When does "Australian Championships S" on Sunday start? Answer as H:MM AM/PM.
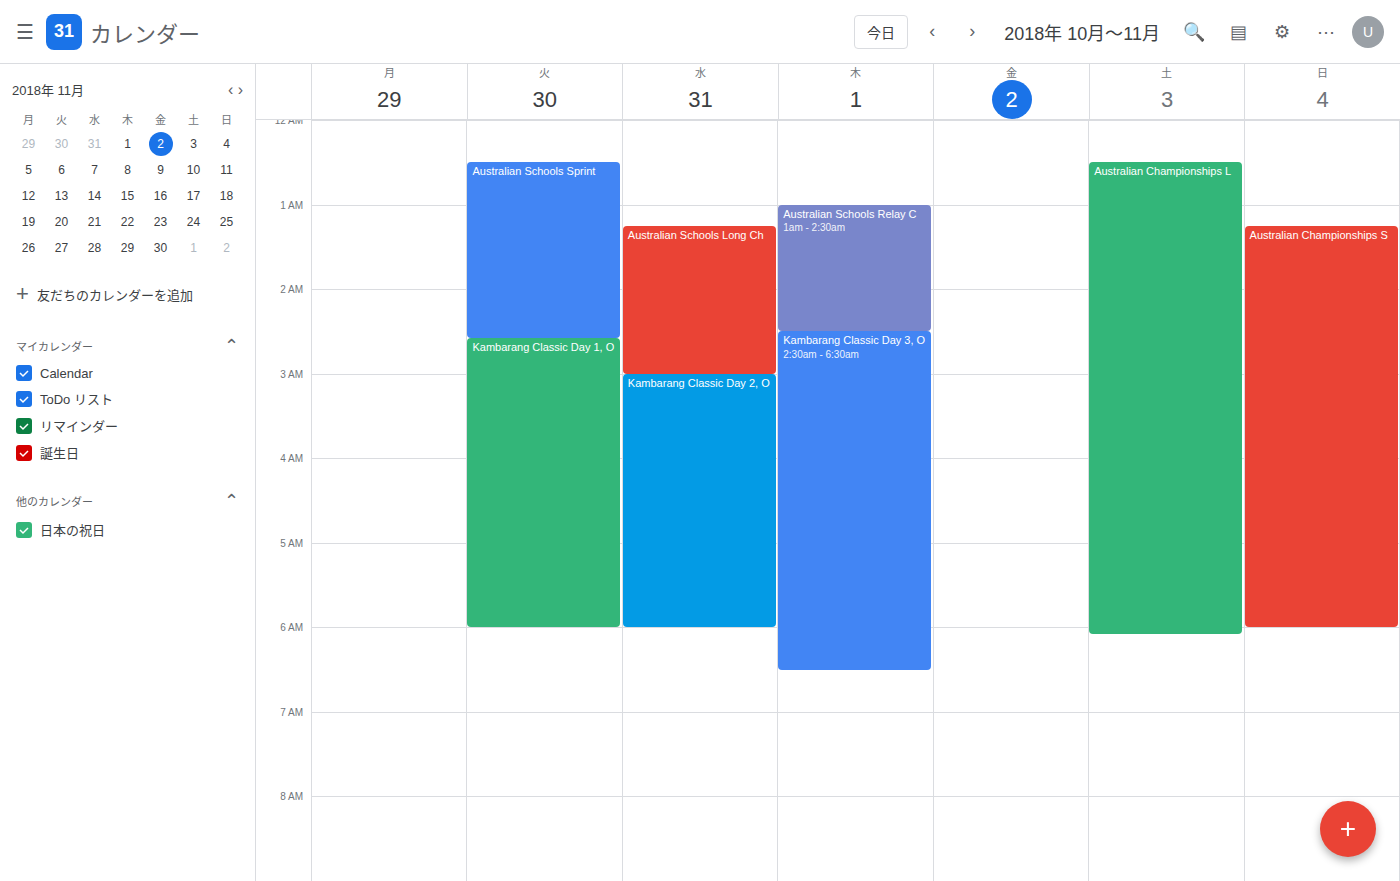
1:15 AM